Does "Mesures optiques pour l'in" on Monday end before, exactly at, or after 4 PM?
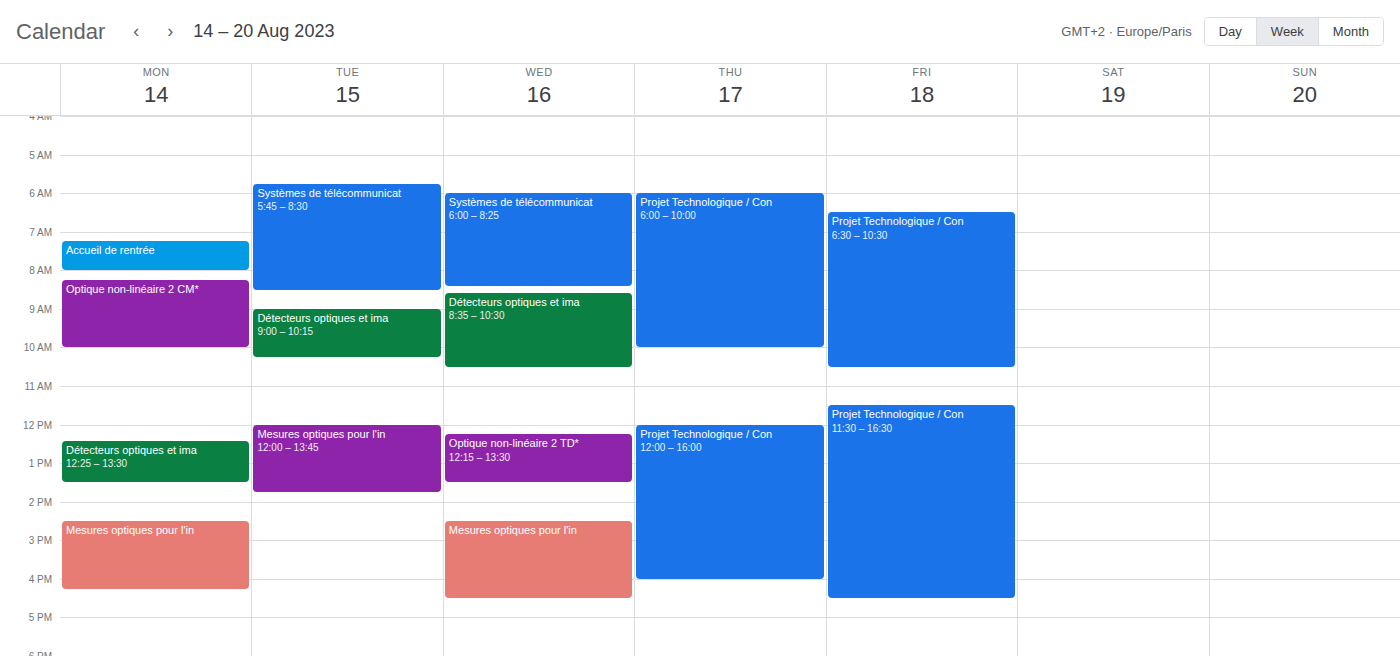
4:15 PM -- after 4 PM, 15 minutes below the 4 PM line.